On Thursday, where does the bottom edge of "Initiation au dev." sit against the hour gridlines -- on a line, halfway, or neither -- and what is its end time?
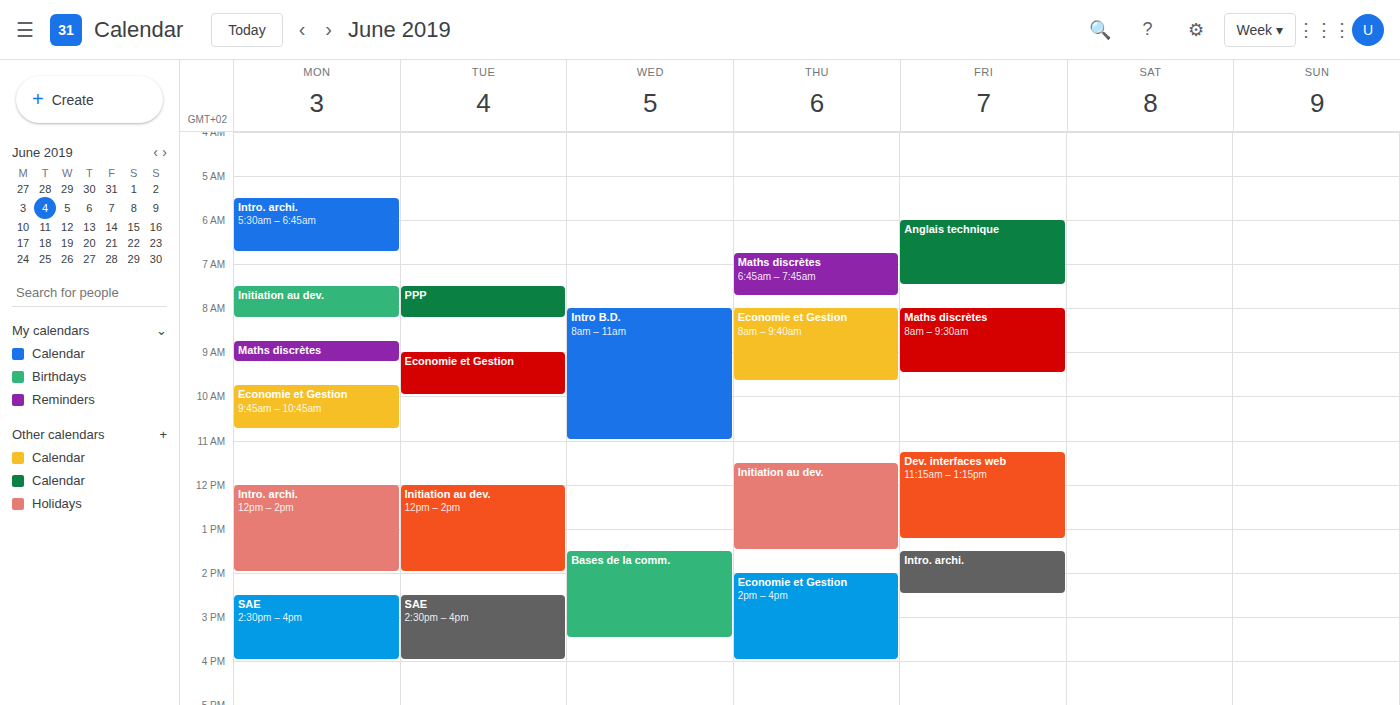
13:30 -- halfway between the 13:00 and 14:00 lines.